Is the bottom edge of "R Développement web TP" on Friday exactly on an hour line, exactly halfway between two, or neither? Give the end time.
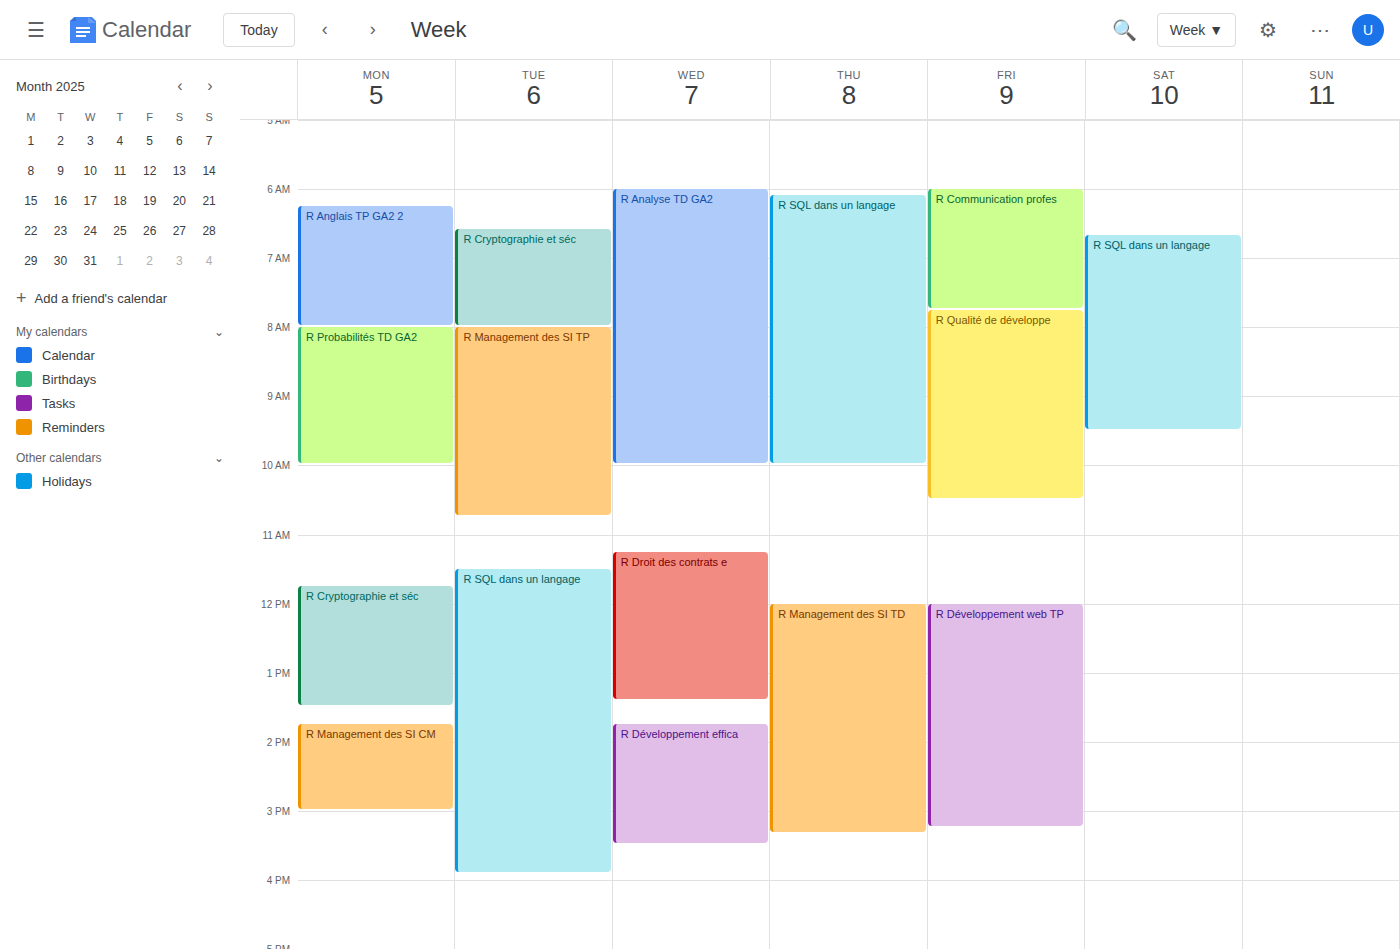
3:15 PM -- neither: a quarter of the way from the 3 PM line to the 4 PM line.